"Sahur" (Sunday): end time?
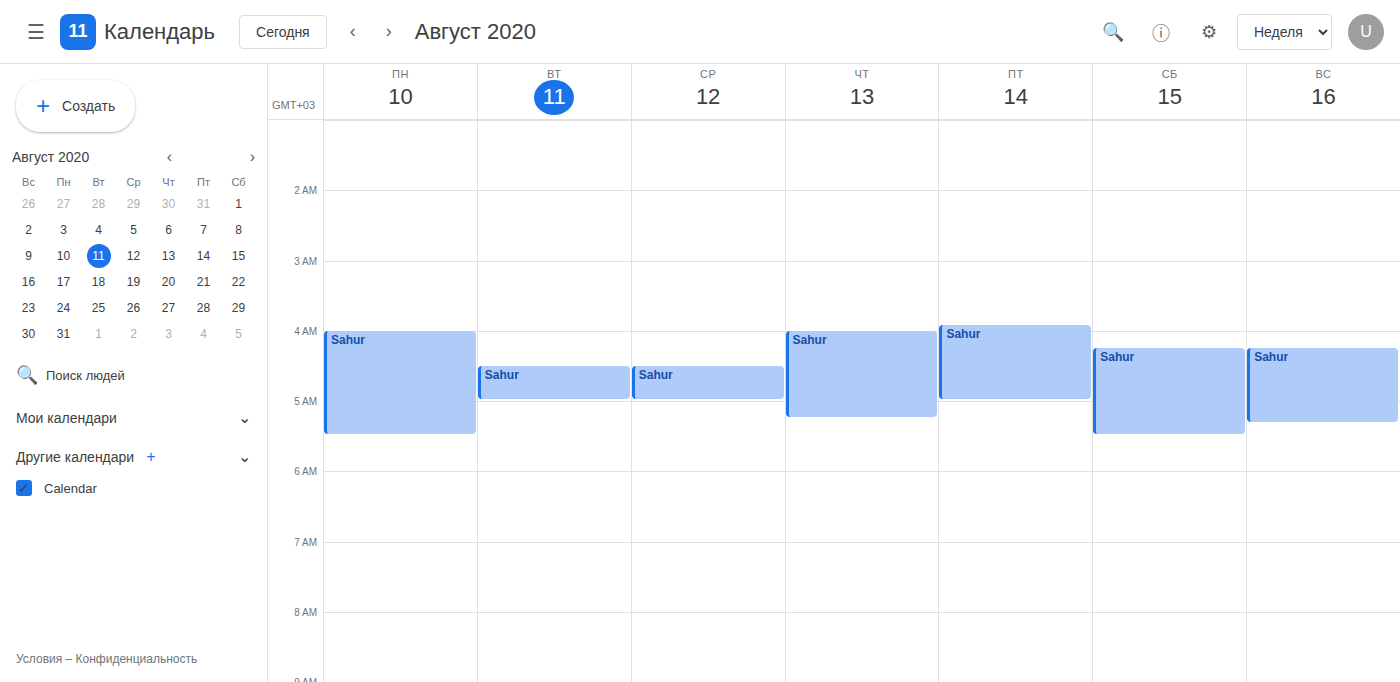
5:20 AM